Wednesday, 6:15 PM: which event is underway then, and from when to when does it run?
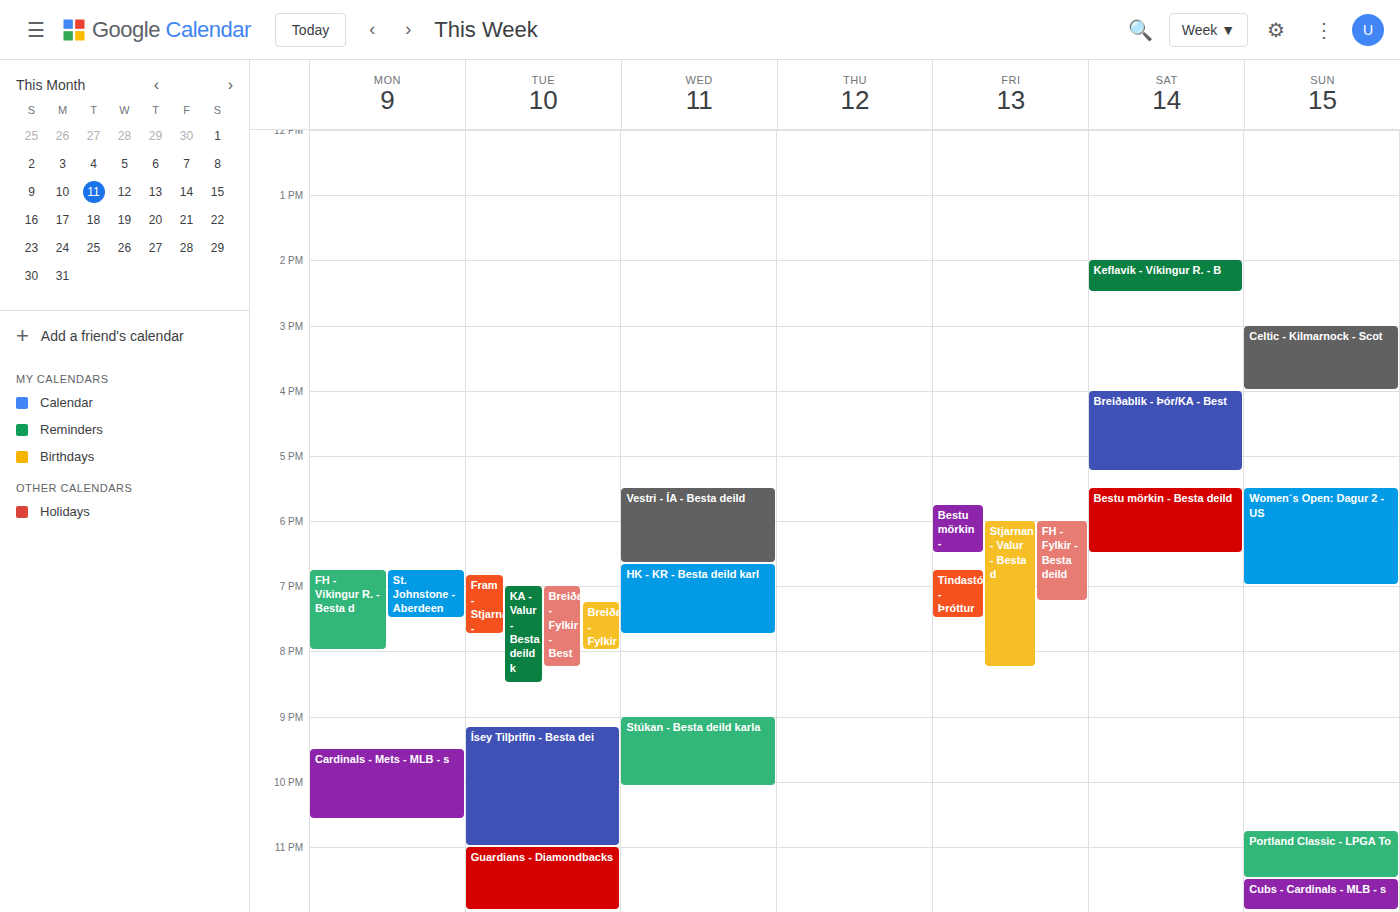
"Vestri - ÍA - Besta deild", 5:30 PM to 6:40 PM